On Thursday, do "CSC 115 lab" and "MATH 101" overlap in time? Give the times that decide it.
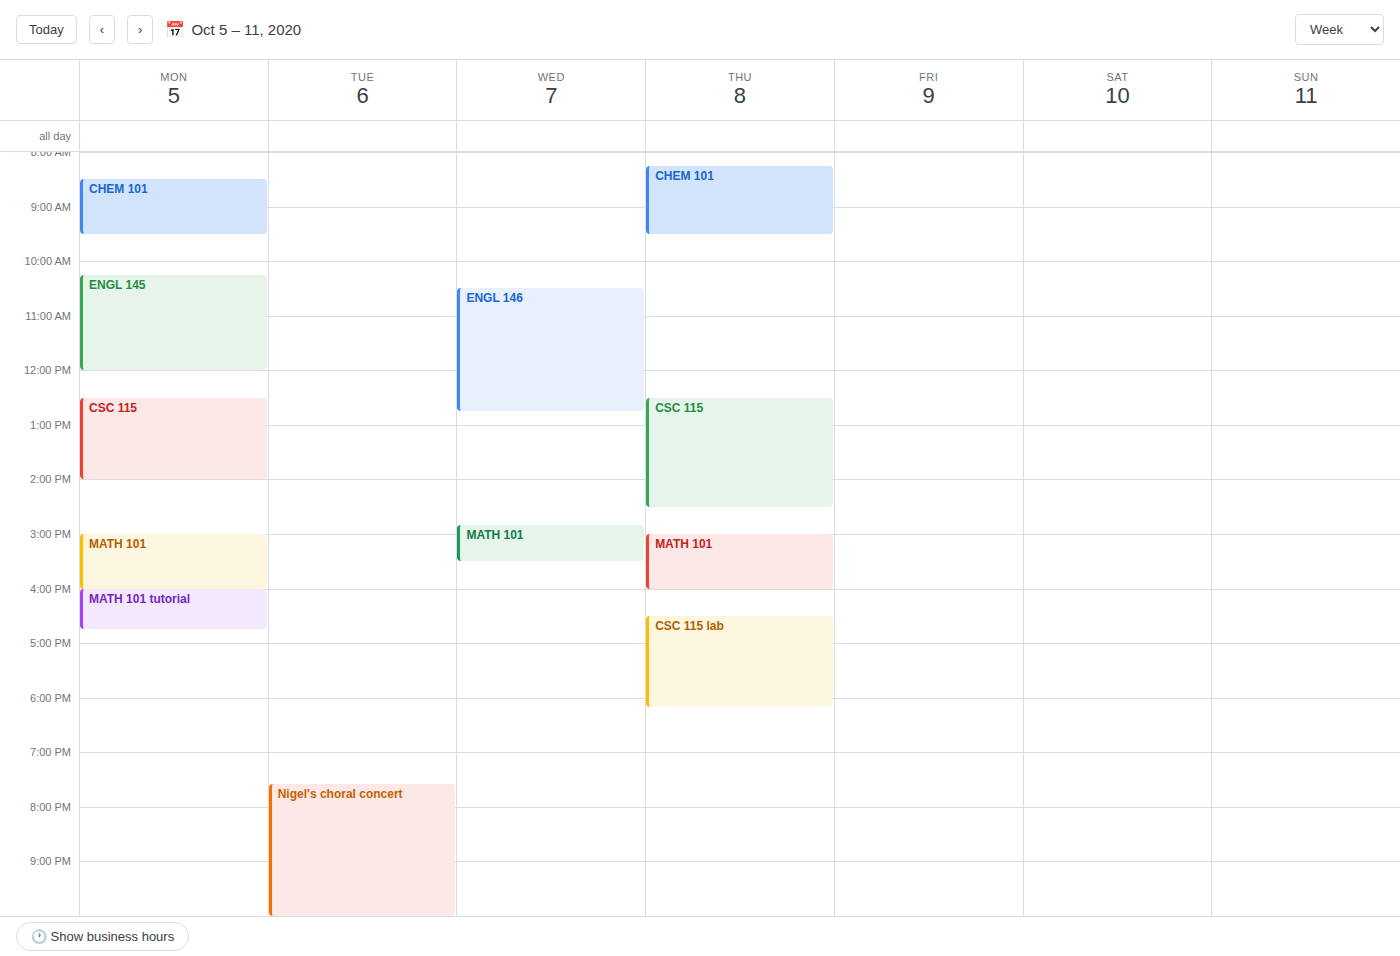
"MATH 101" ends at 4:00 PM and "CSC 115 lab" starts at 4:30 PM -- no overlap.